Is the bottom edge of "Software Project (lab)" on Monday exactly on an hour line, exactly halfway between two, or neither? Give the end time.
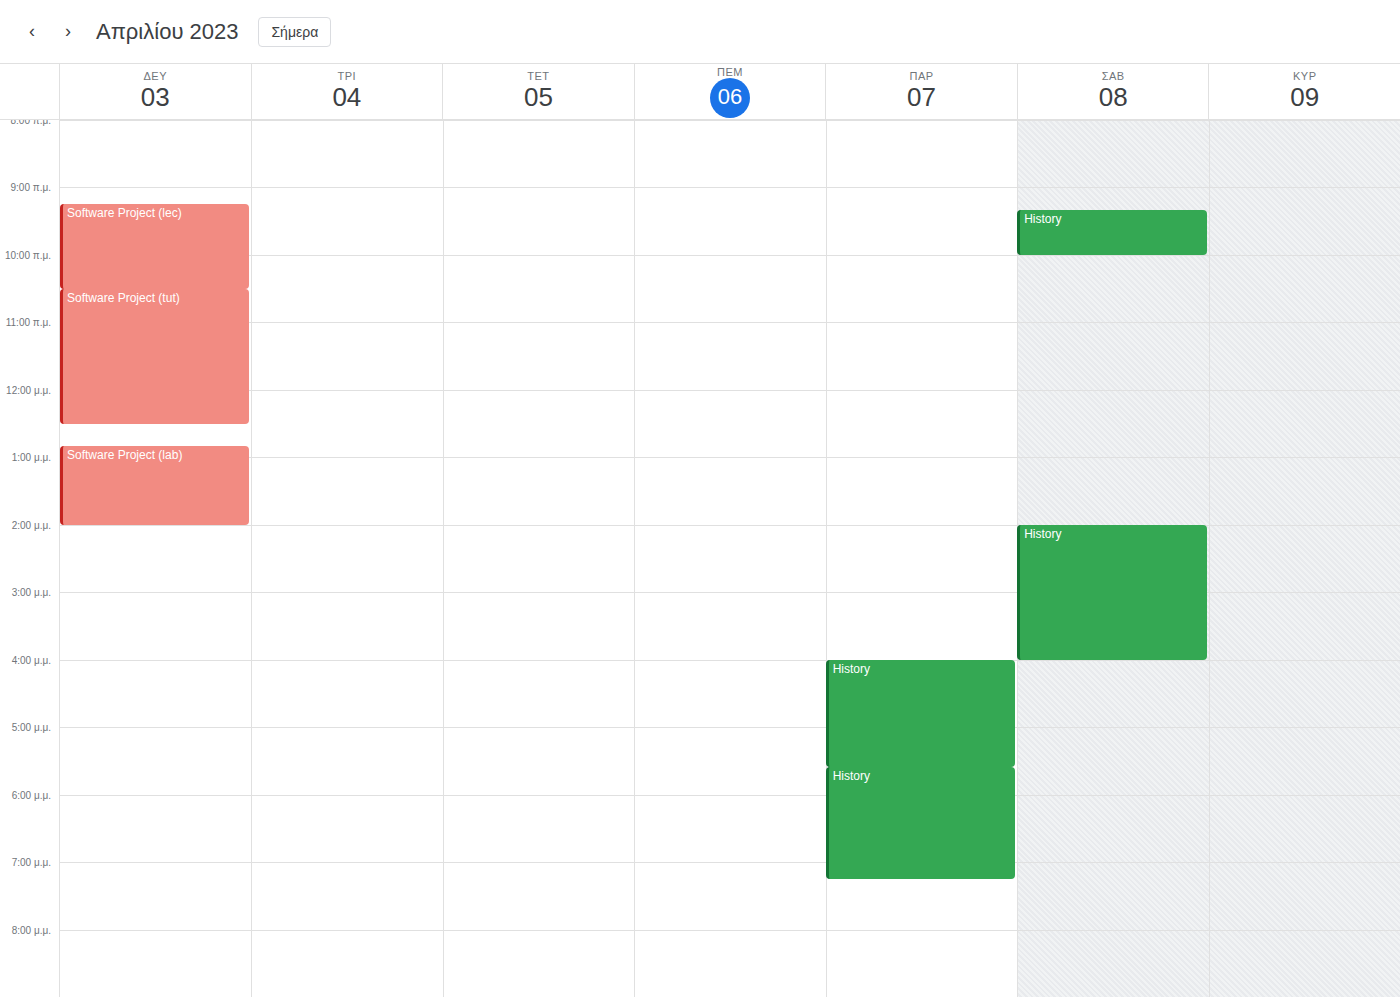
2:00 PM -- exactly on the 2 PM line.